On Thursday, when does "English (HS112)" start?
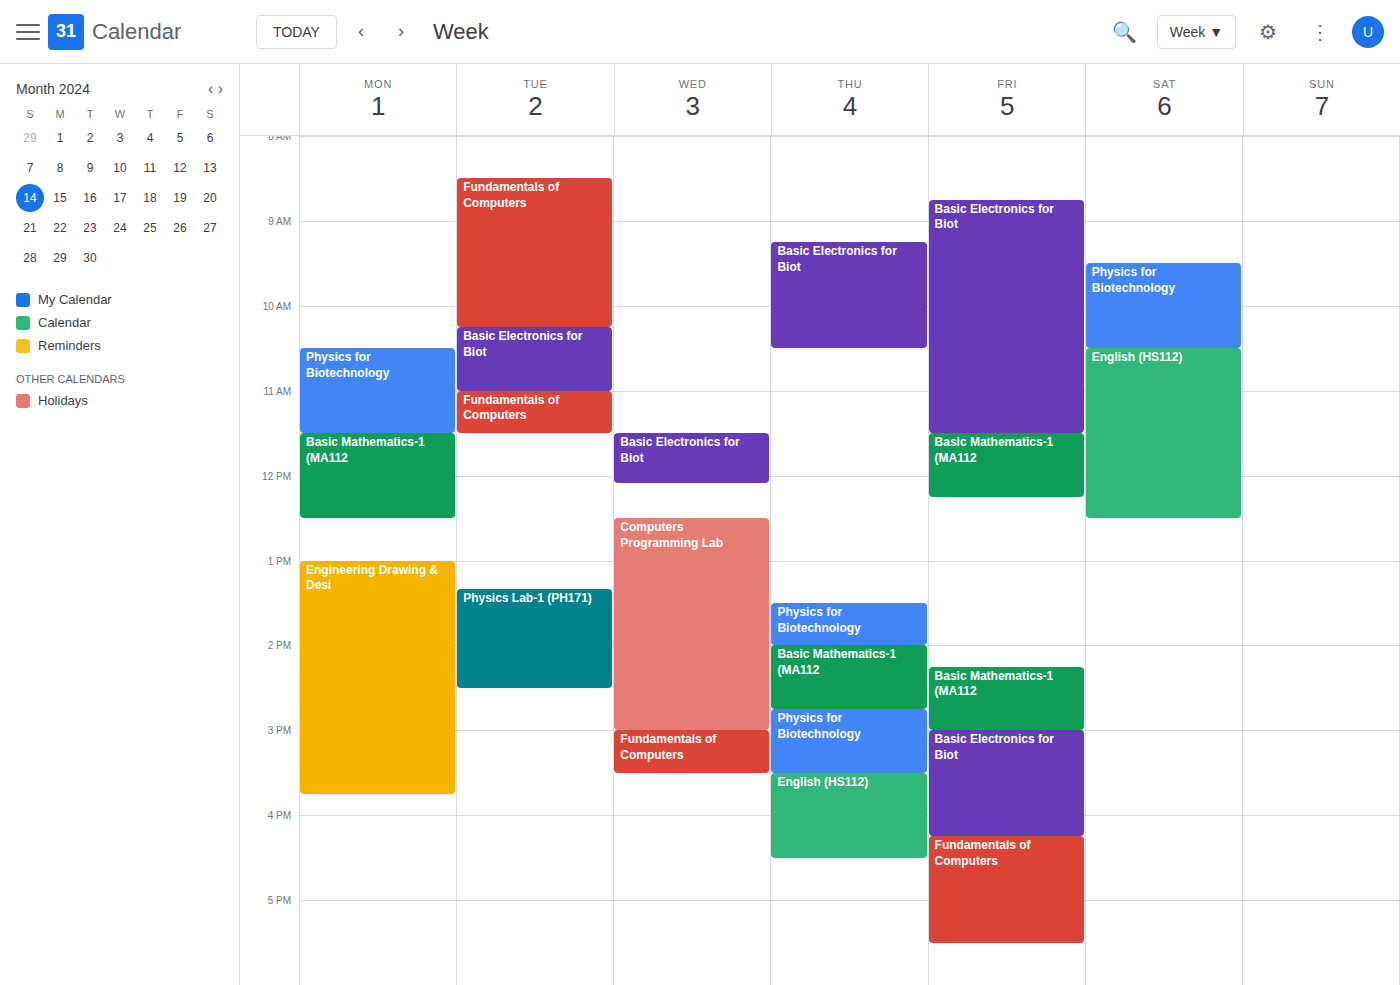
3:30 PM